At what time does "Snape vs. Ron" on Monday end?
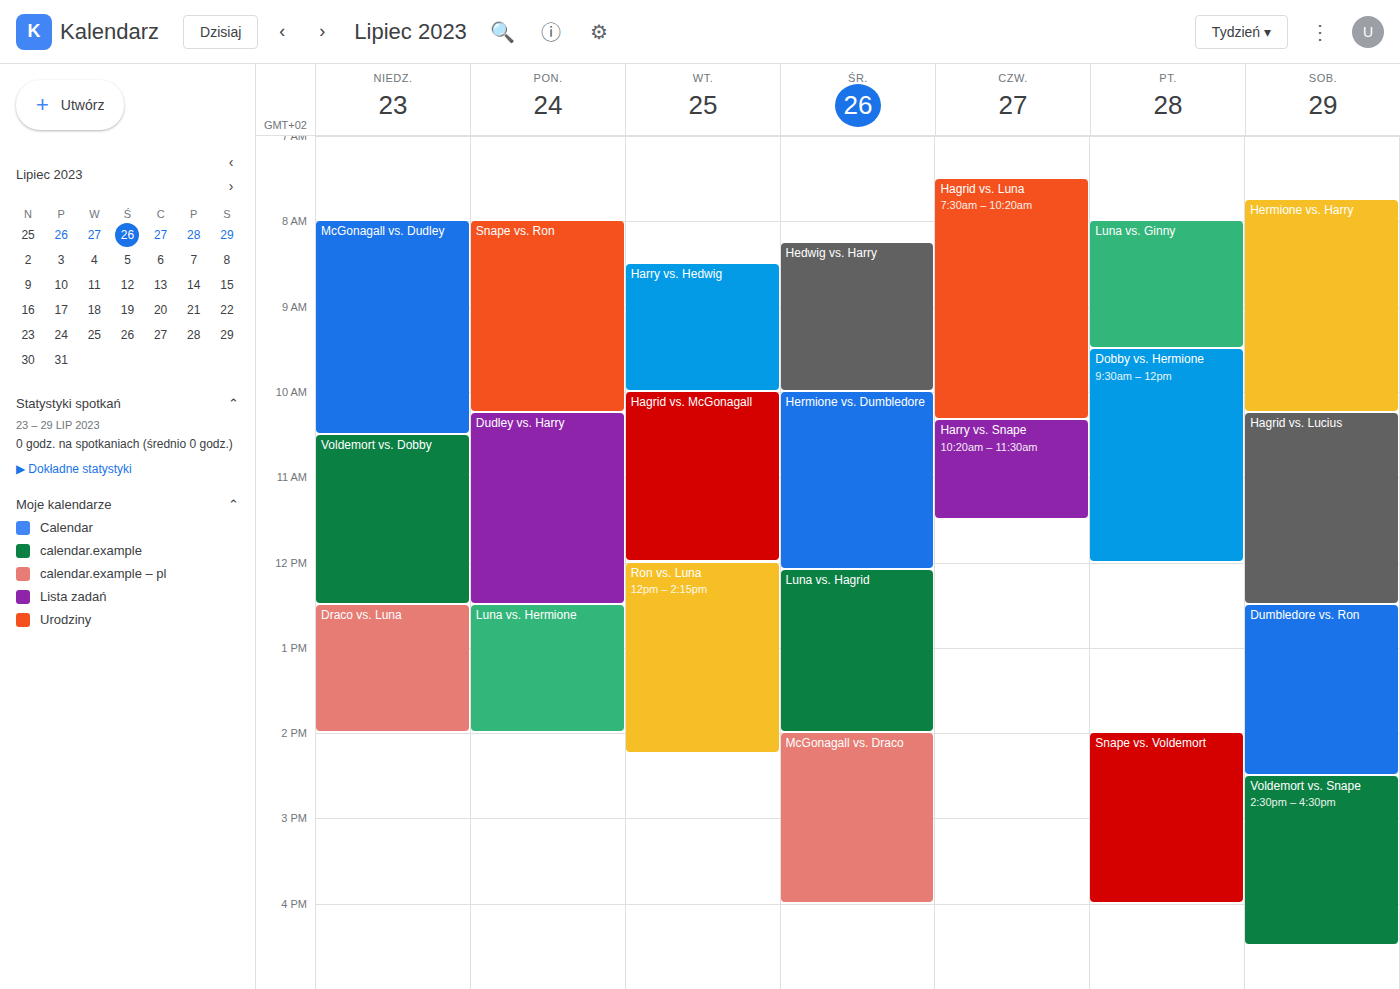
10:15 AM